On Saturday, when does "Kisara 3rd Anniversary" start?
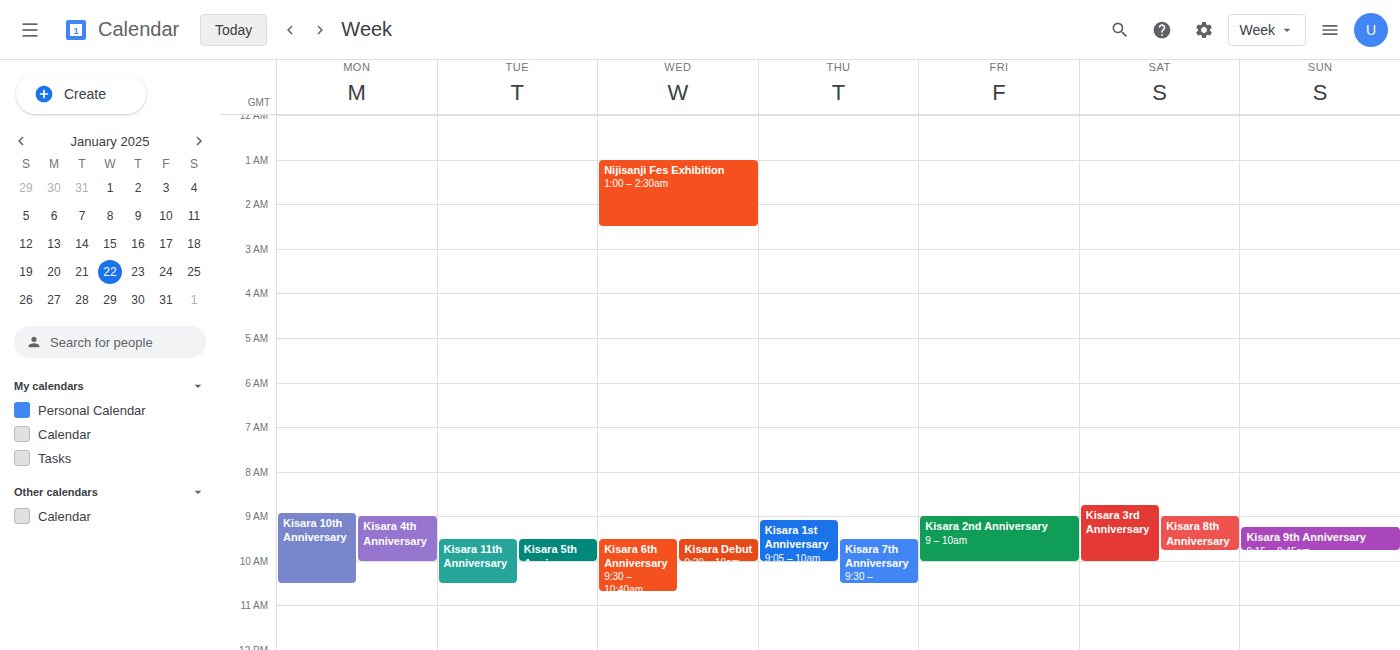
08:45